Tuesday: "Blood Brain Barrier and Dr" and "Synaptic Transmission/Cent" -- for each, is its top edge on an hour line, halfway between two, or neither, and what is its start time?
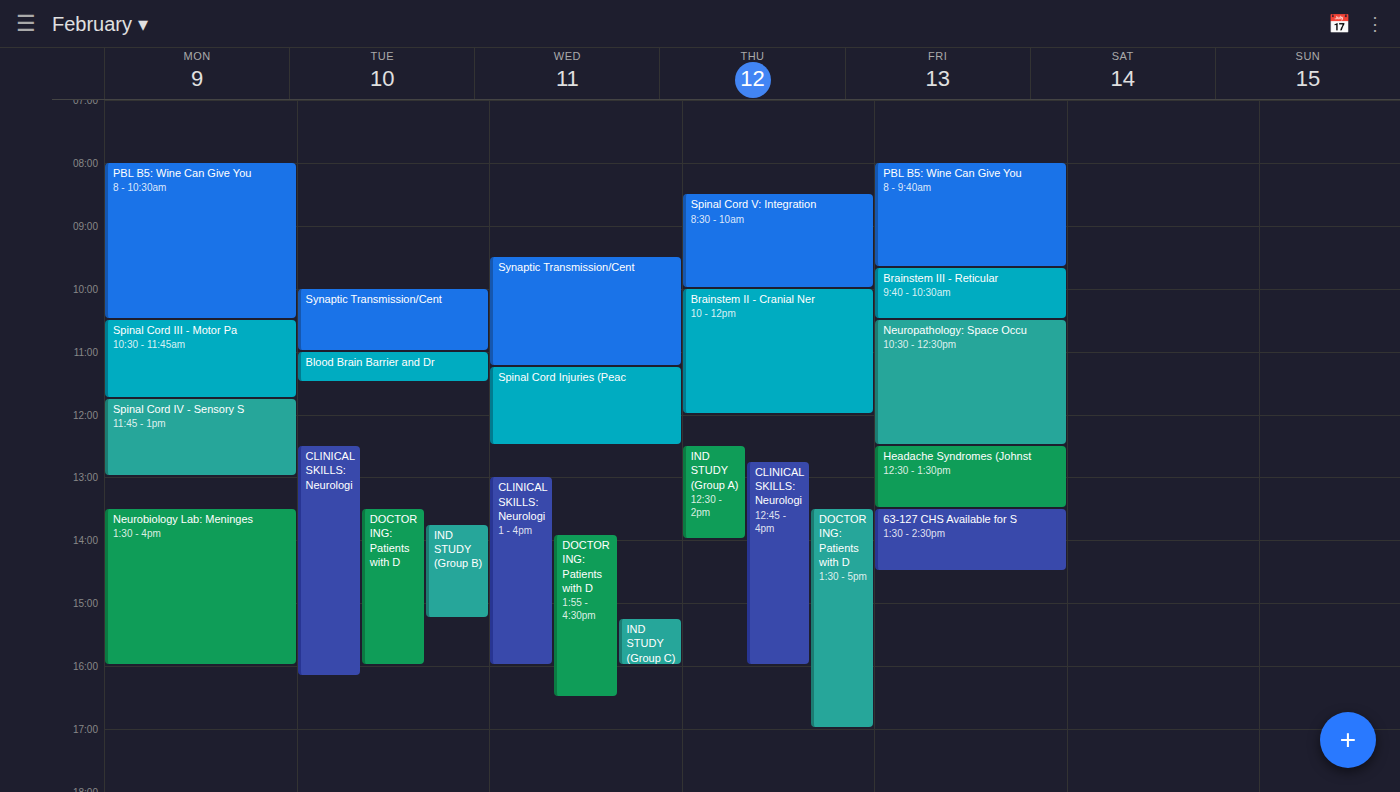
"Blood Brain Barrier and Dr": 11:00 AM, exactly on the 11 AM line. "Synaptic Transmission/Cent": 10:00 AM, exactly on the 10 AM line.